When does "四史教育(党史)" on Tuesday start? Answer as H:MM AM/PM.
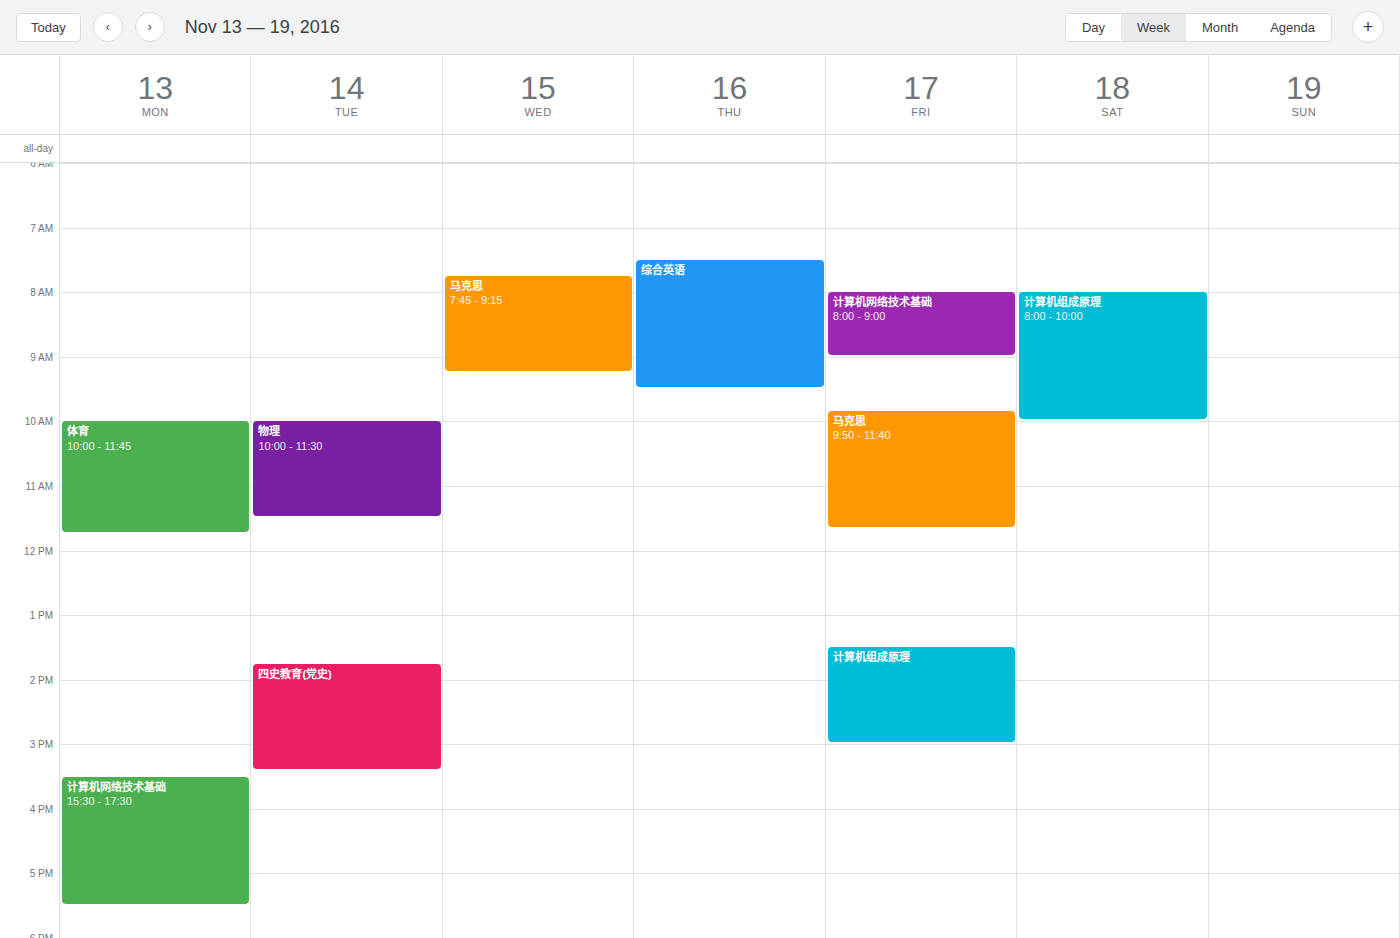
1:45 PM